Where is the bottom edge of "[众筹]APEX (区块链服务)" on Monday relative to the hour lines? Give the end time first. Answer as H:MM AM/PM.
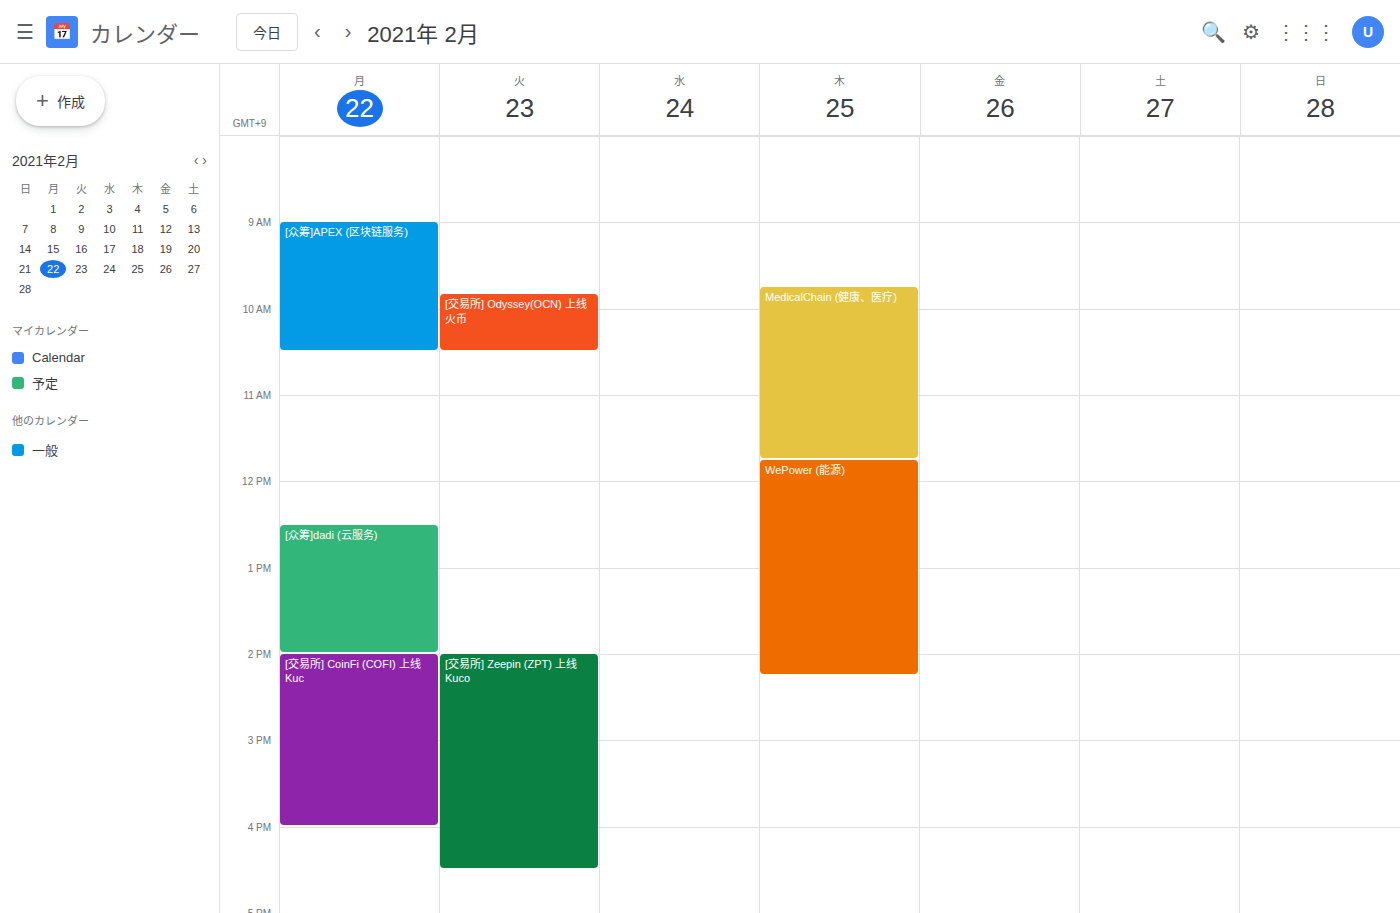
10:30 AM -- halfway between the 10 AM and 11 AM lines.